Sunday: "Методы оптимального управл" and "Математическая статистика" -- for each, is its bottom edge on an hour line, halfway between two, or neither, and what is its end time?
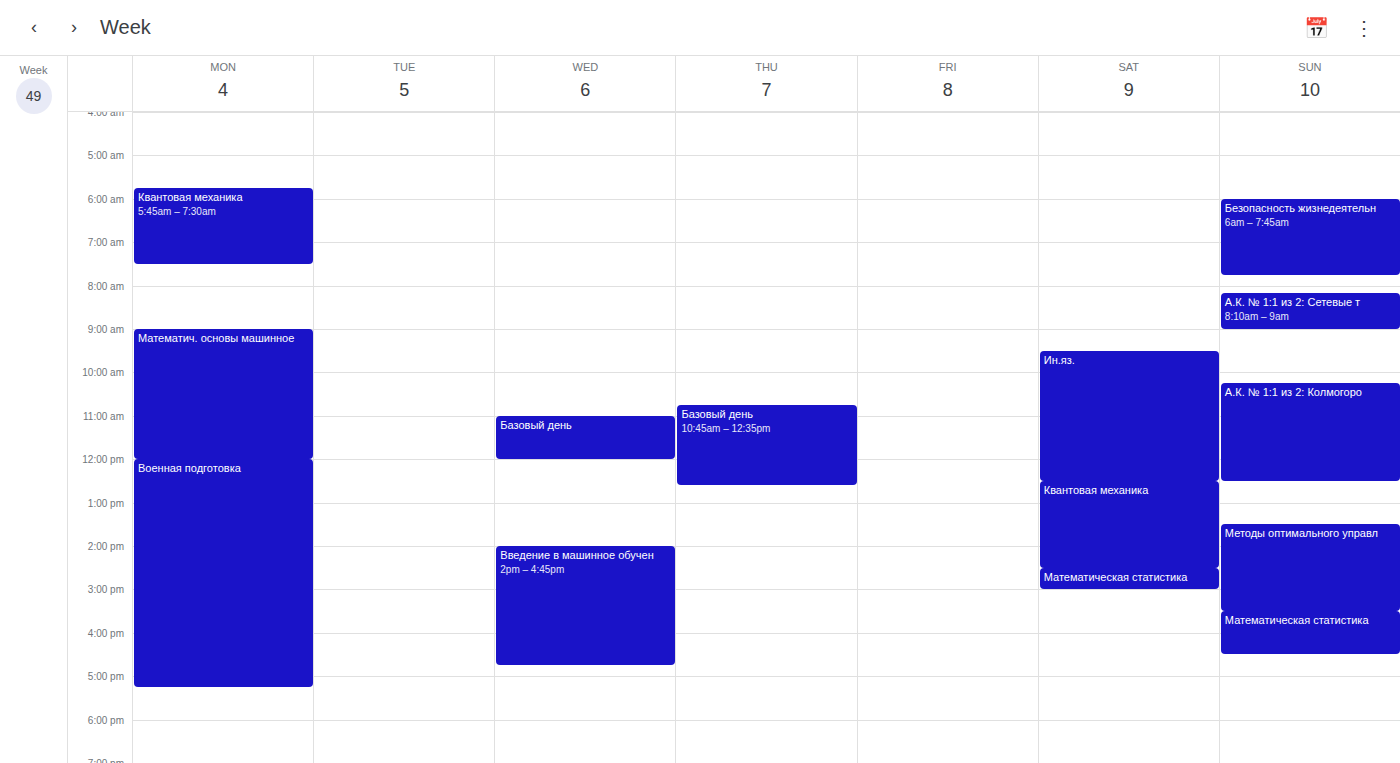
"Методы оптимального управл": 3:30 PM, halfway between the 3 PM and 4 PM lines. "Математическая статистика": 4:30 PM, halfway between the 4 PM and 5 PM lines.